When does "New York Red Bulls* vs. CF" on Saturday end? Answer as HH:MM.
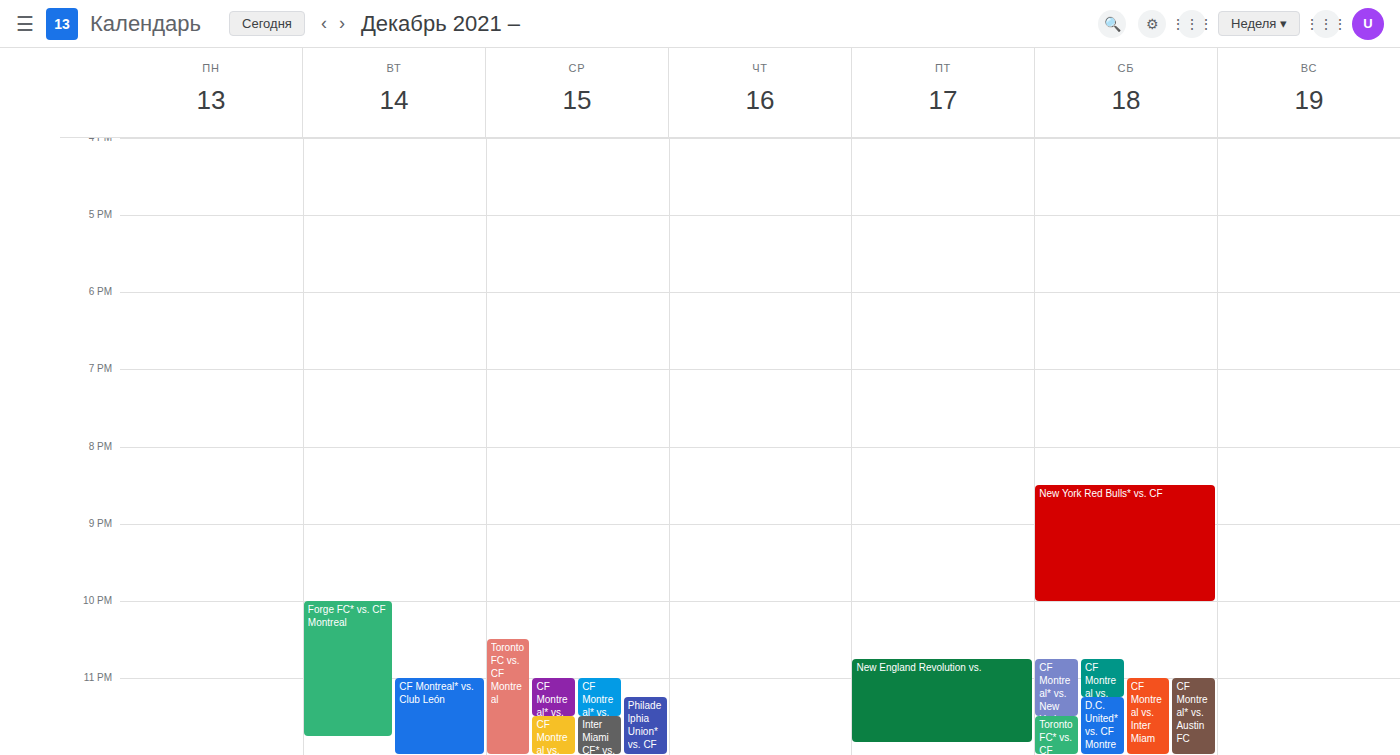
22:00